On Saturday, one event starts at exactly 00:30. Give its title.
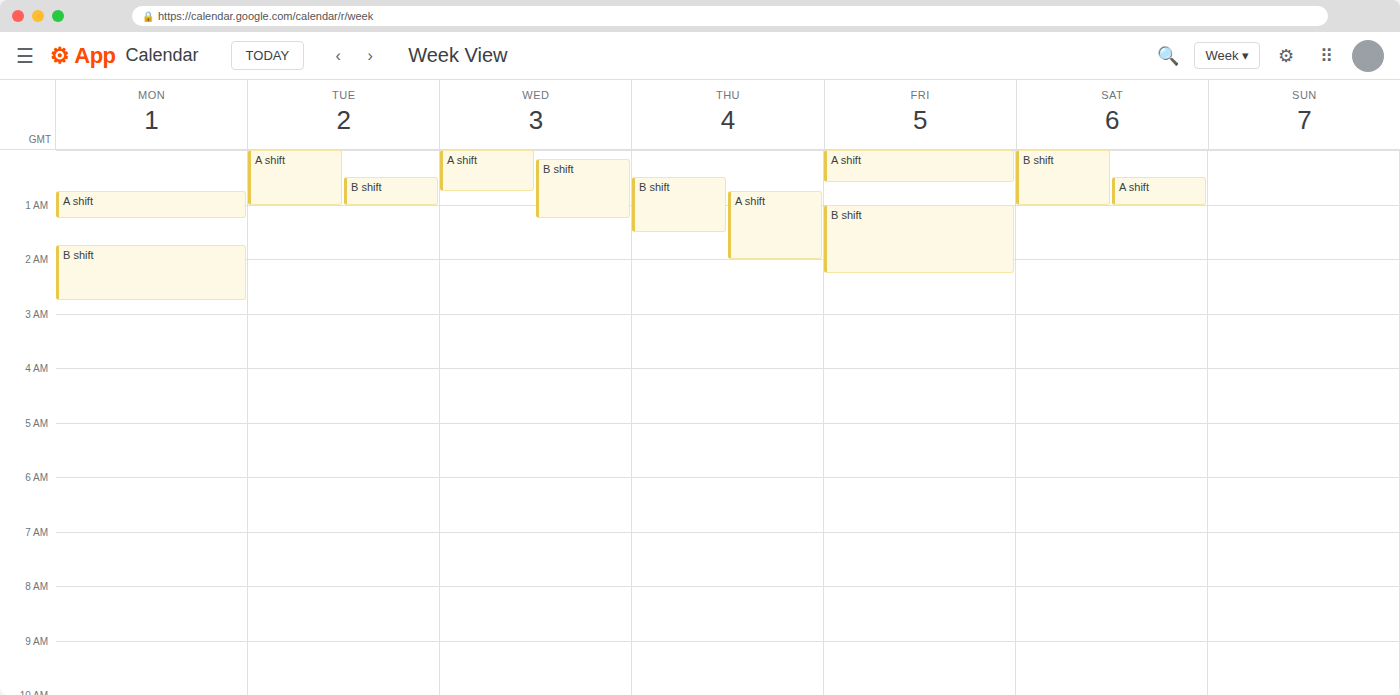
"A shift"